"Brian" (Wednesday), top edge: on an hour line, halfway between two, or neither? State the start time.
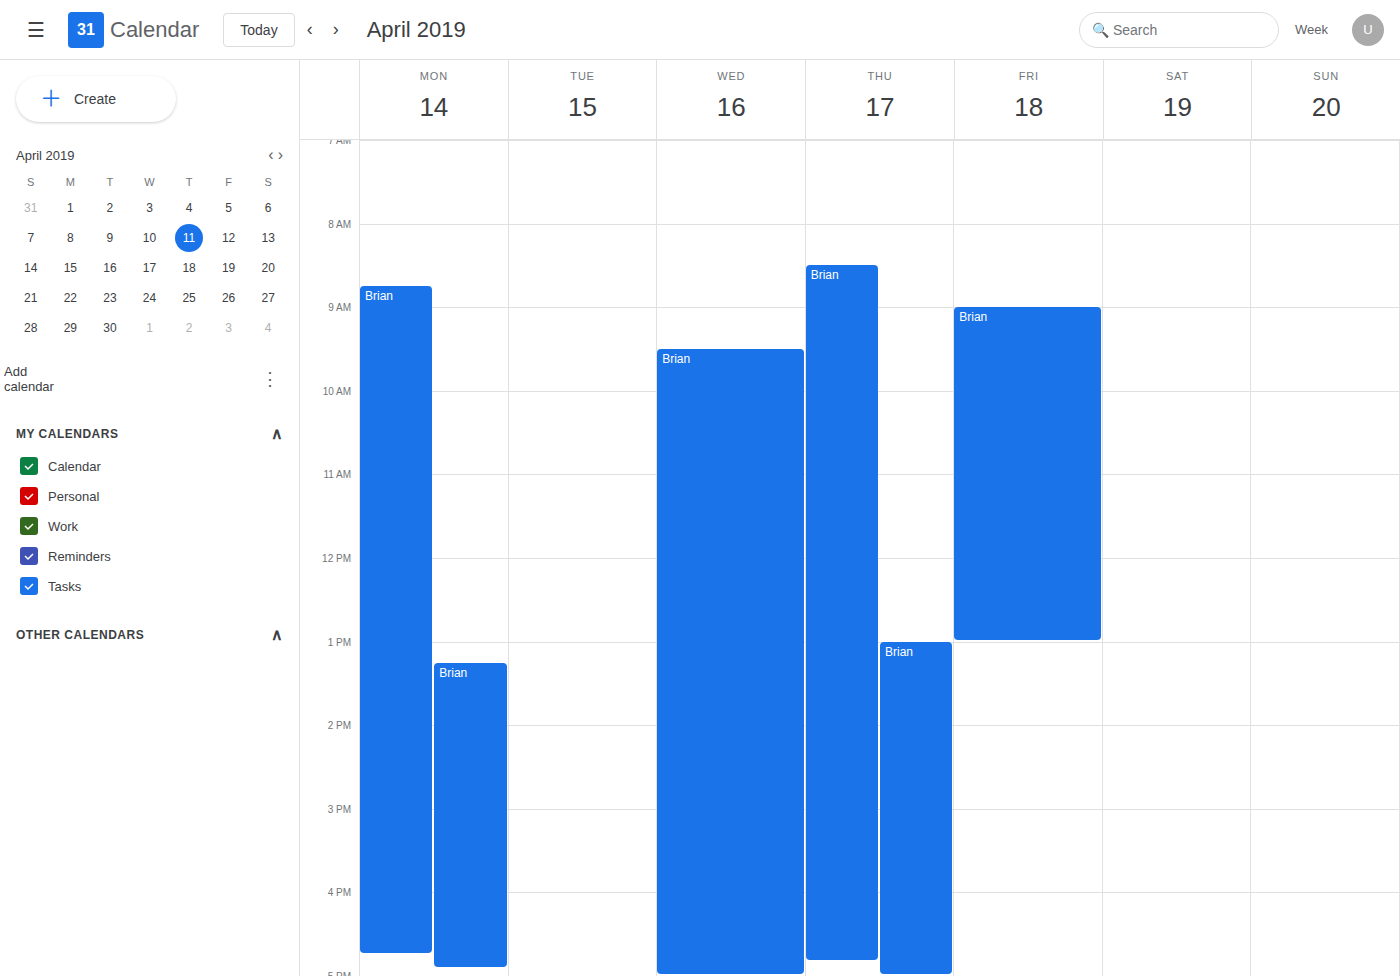
9:30 AM -- halfway between the 9 AM and 10 AM lines.